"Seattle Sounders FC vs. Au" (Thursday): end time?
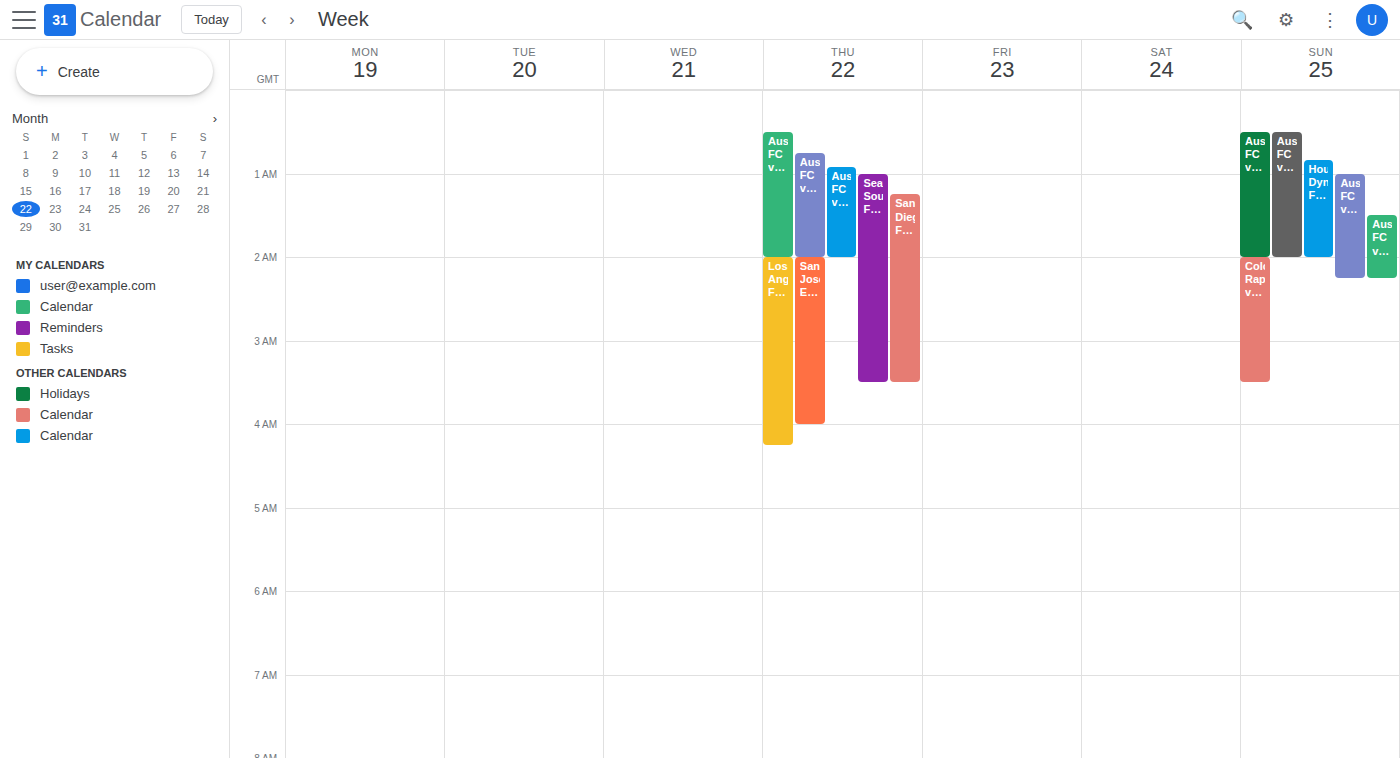
3:30 AM